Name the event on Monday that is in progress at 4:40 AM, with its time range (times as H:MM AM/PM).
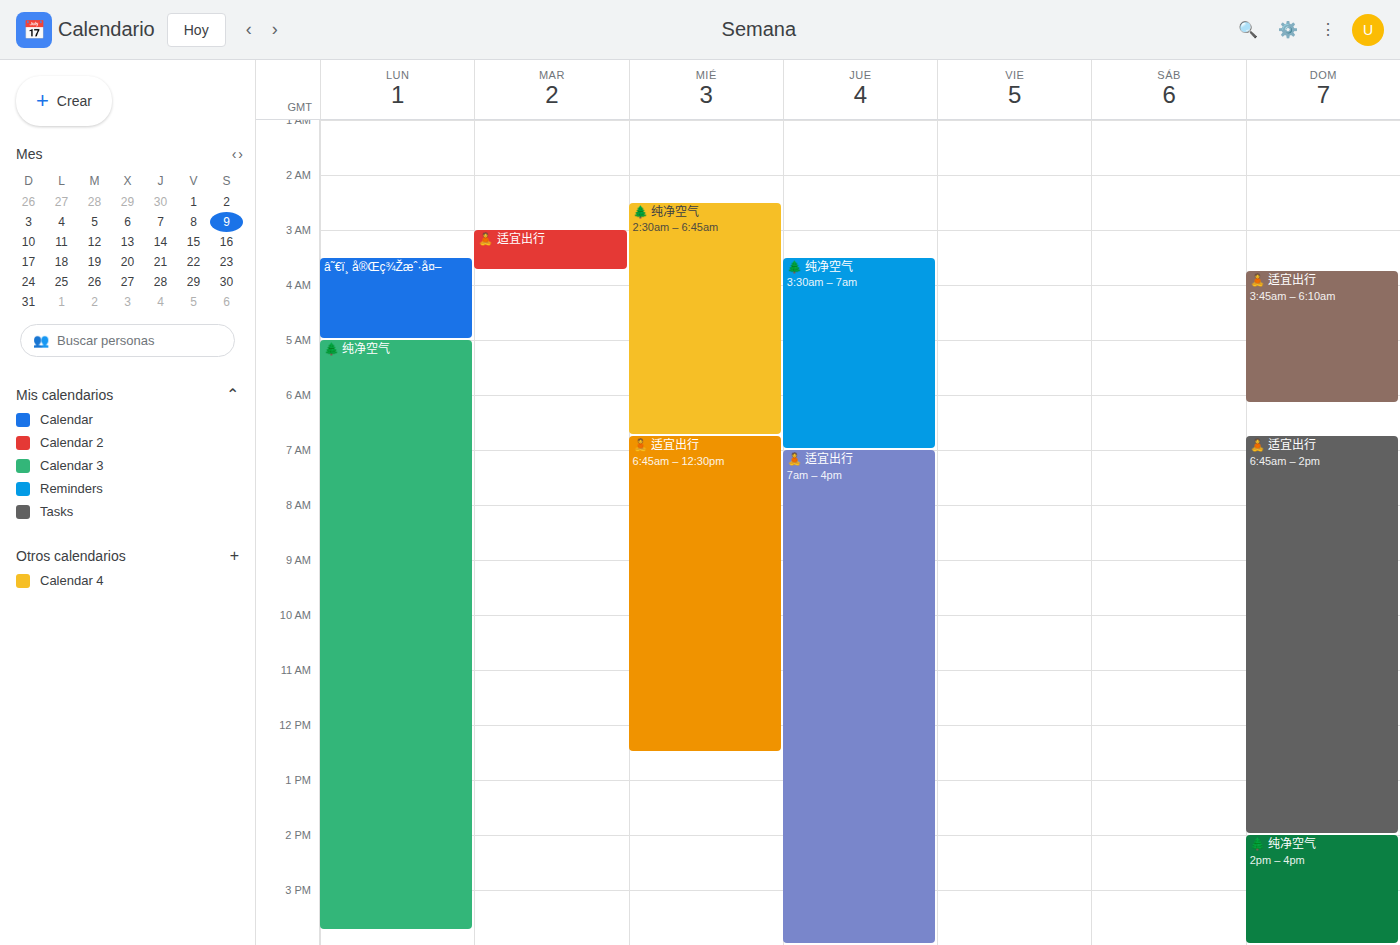
"â˜€ï¸ å®Œç¾Žæˆ·å¤–", 3:30 AM to 5:00 AM